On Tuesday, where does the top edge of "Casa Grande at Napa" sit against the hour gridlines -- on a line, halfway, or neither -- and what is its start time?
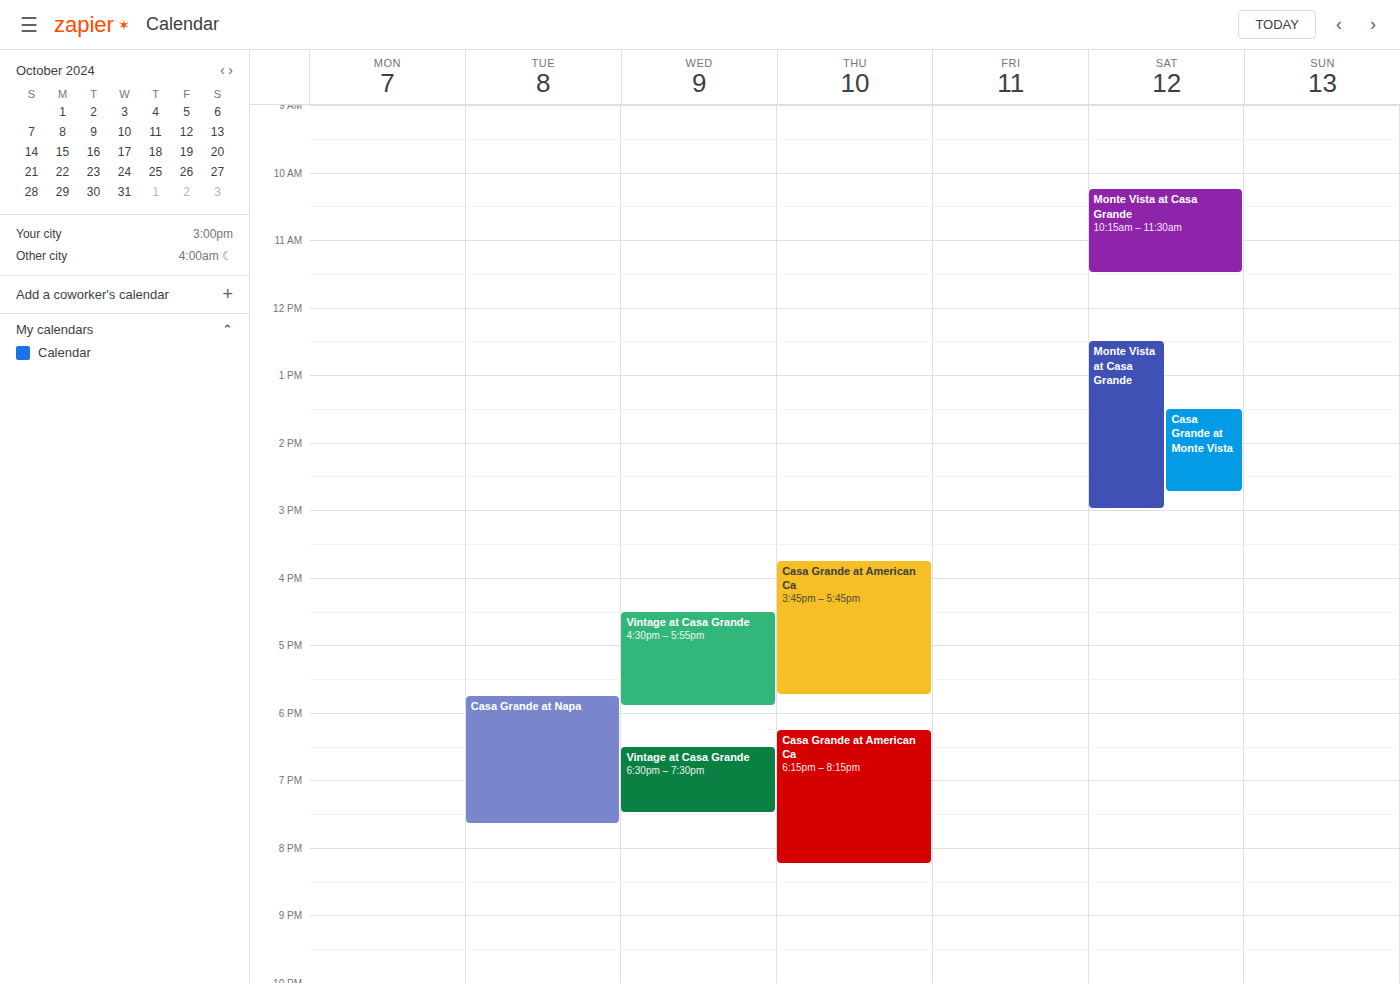
5:45 PM -- neither: three quarters of the way from the 5 PM line to the 6 PM line.